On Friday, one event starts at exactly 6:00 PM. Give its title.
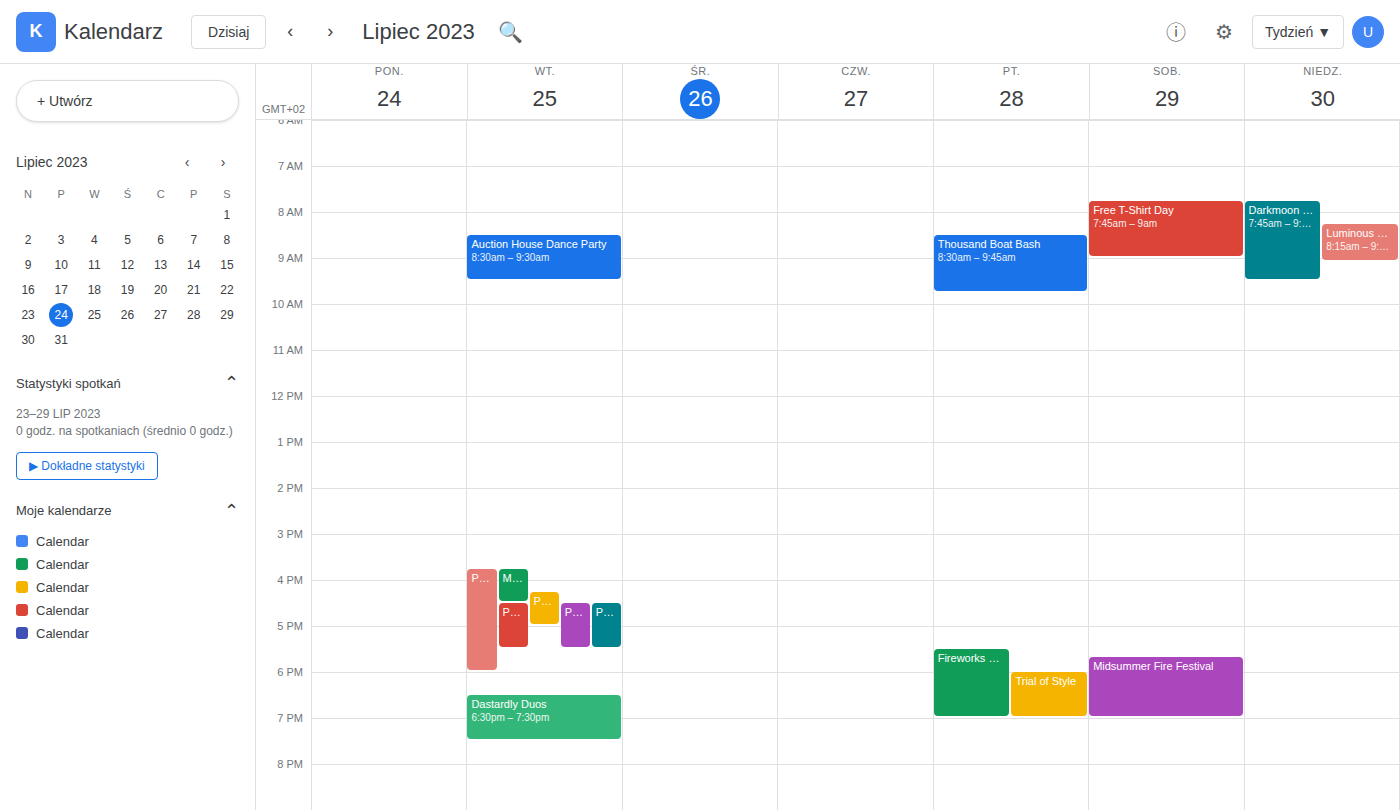
"Trial of Style"